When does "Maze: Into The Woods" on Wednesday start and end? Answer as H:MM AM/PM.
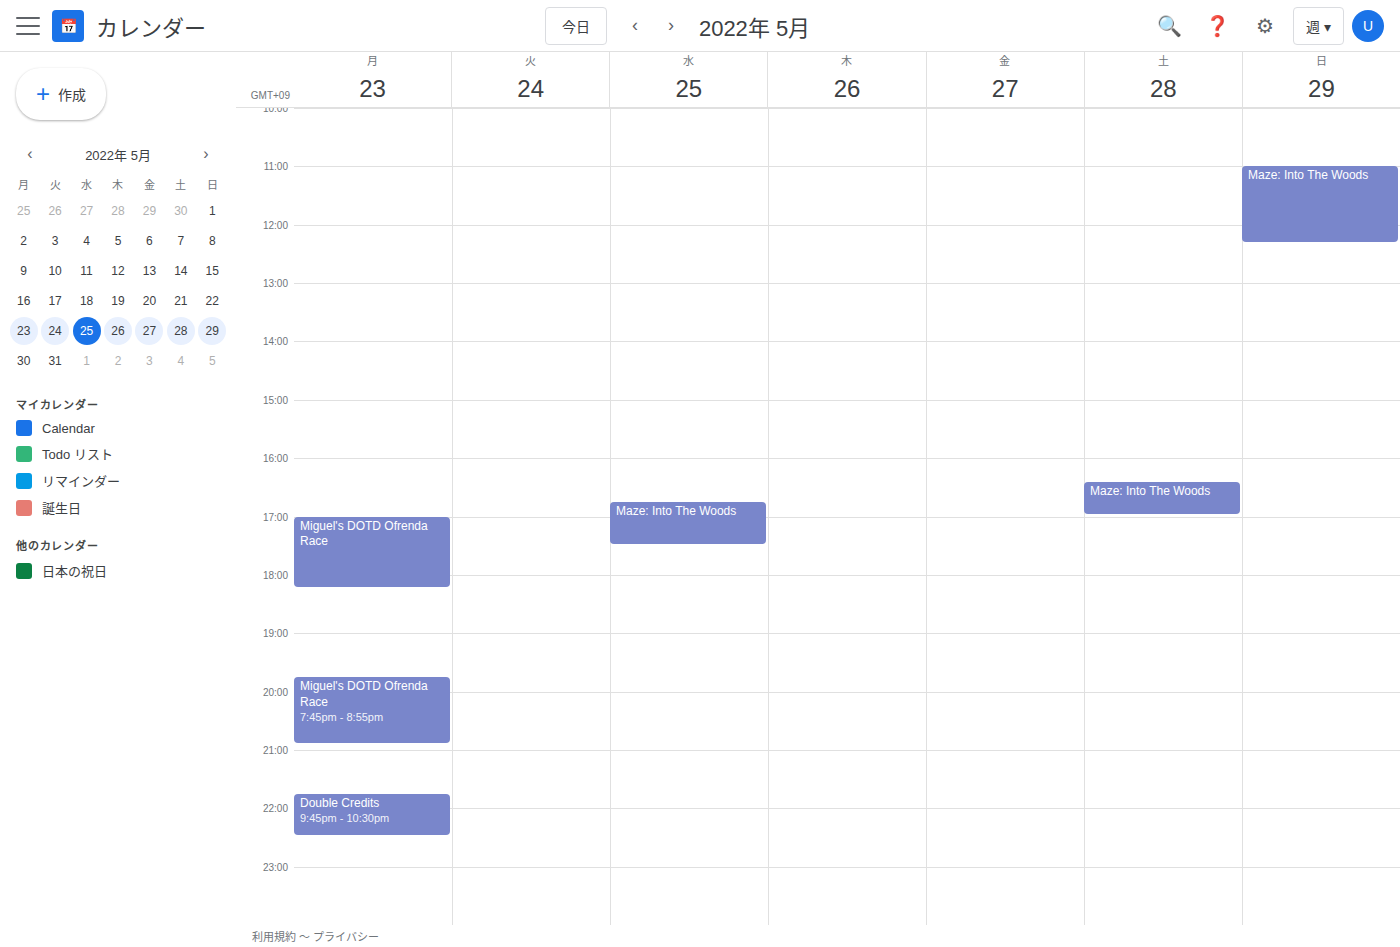
4:45 PM to 5:30 PM